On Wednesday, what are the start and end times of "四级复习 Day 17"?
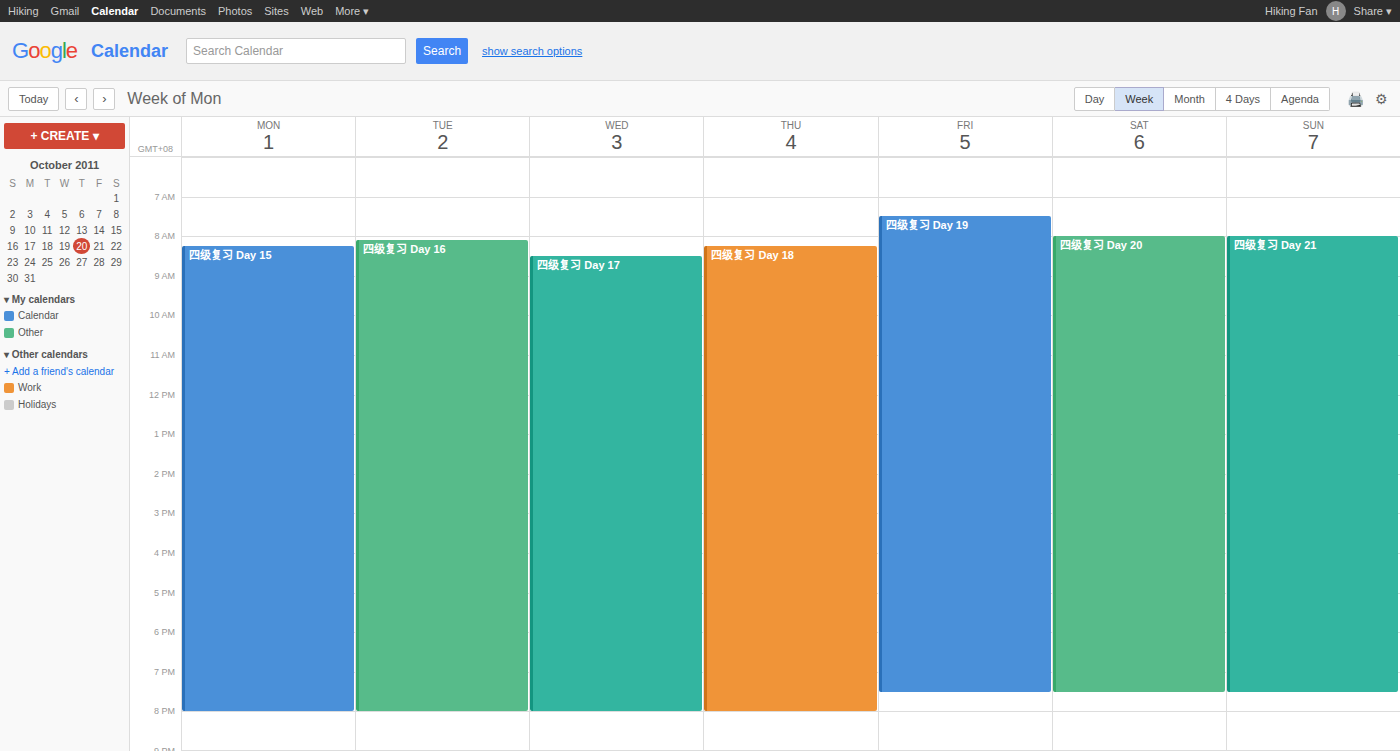
8:30 AM to 8:00 PM